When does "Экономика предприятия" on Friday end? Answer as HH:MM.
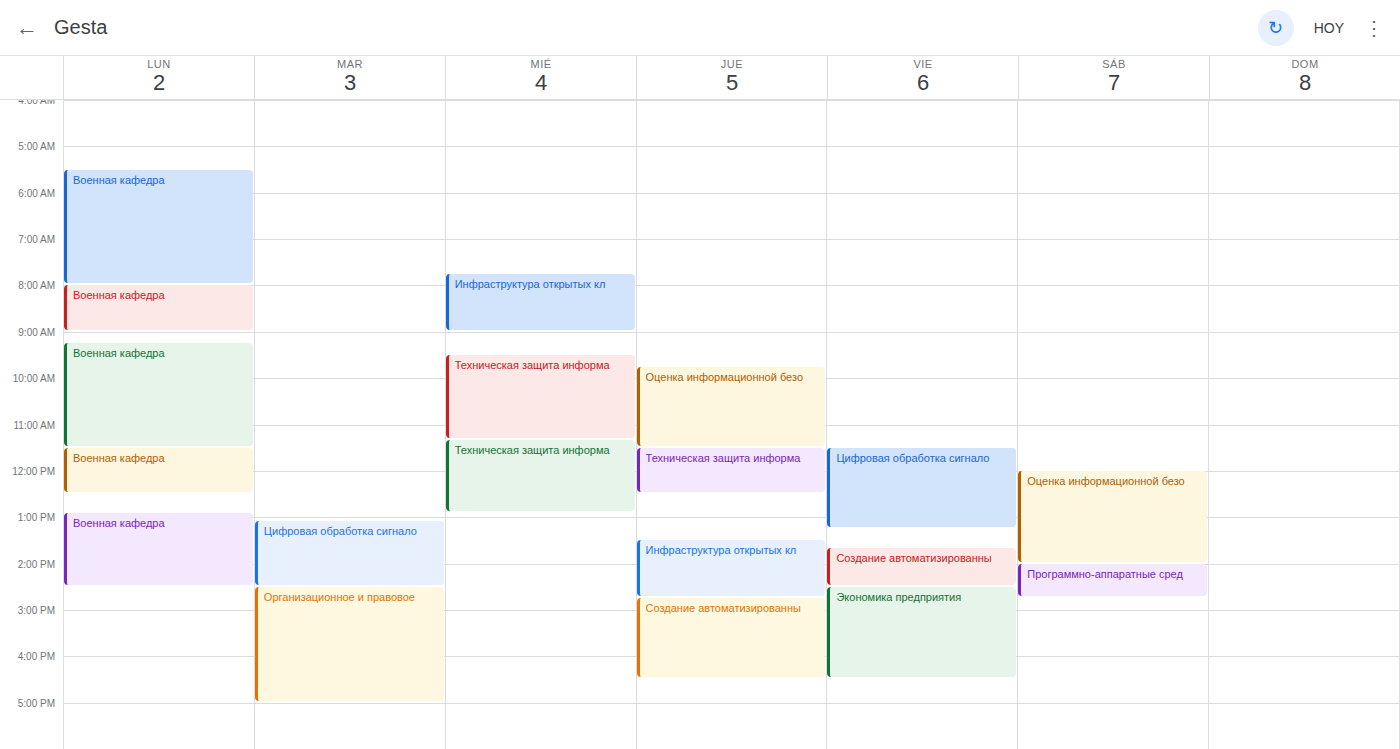
16:30